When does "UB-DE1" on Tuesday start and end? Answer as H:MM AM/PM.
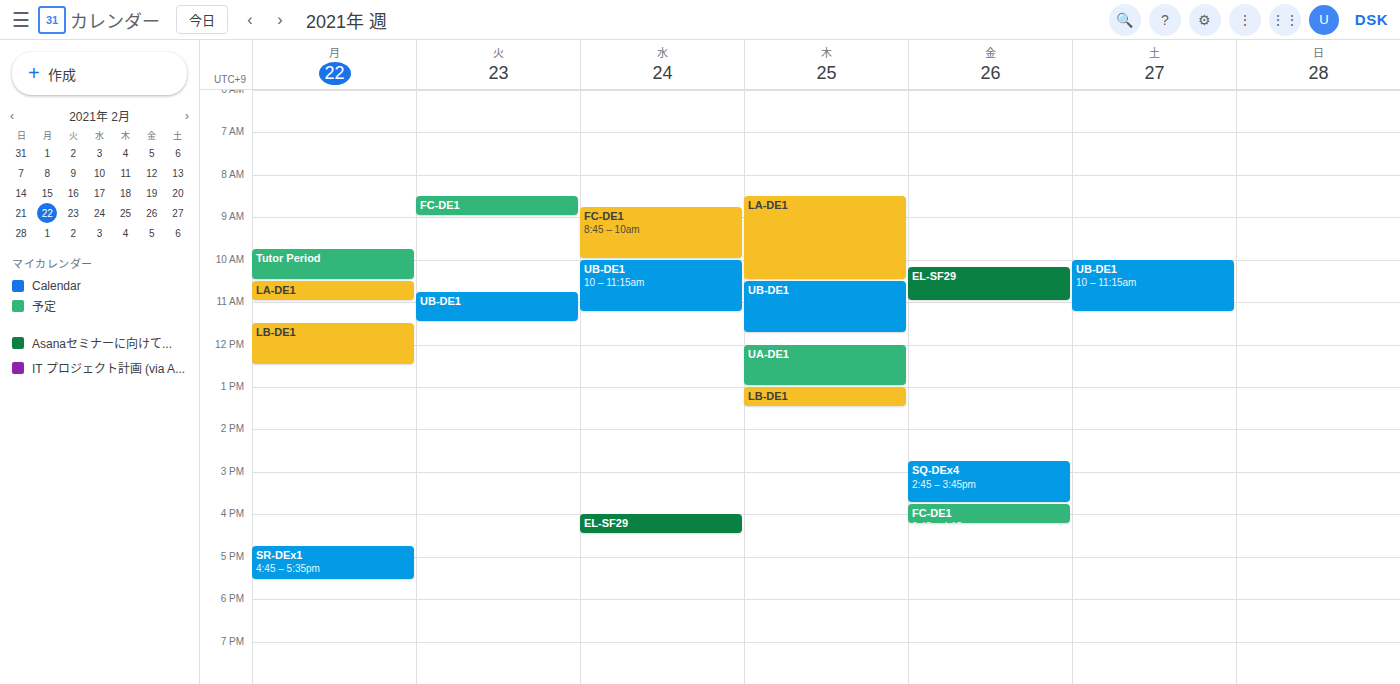
10:45 AM to 11:30 AM